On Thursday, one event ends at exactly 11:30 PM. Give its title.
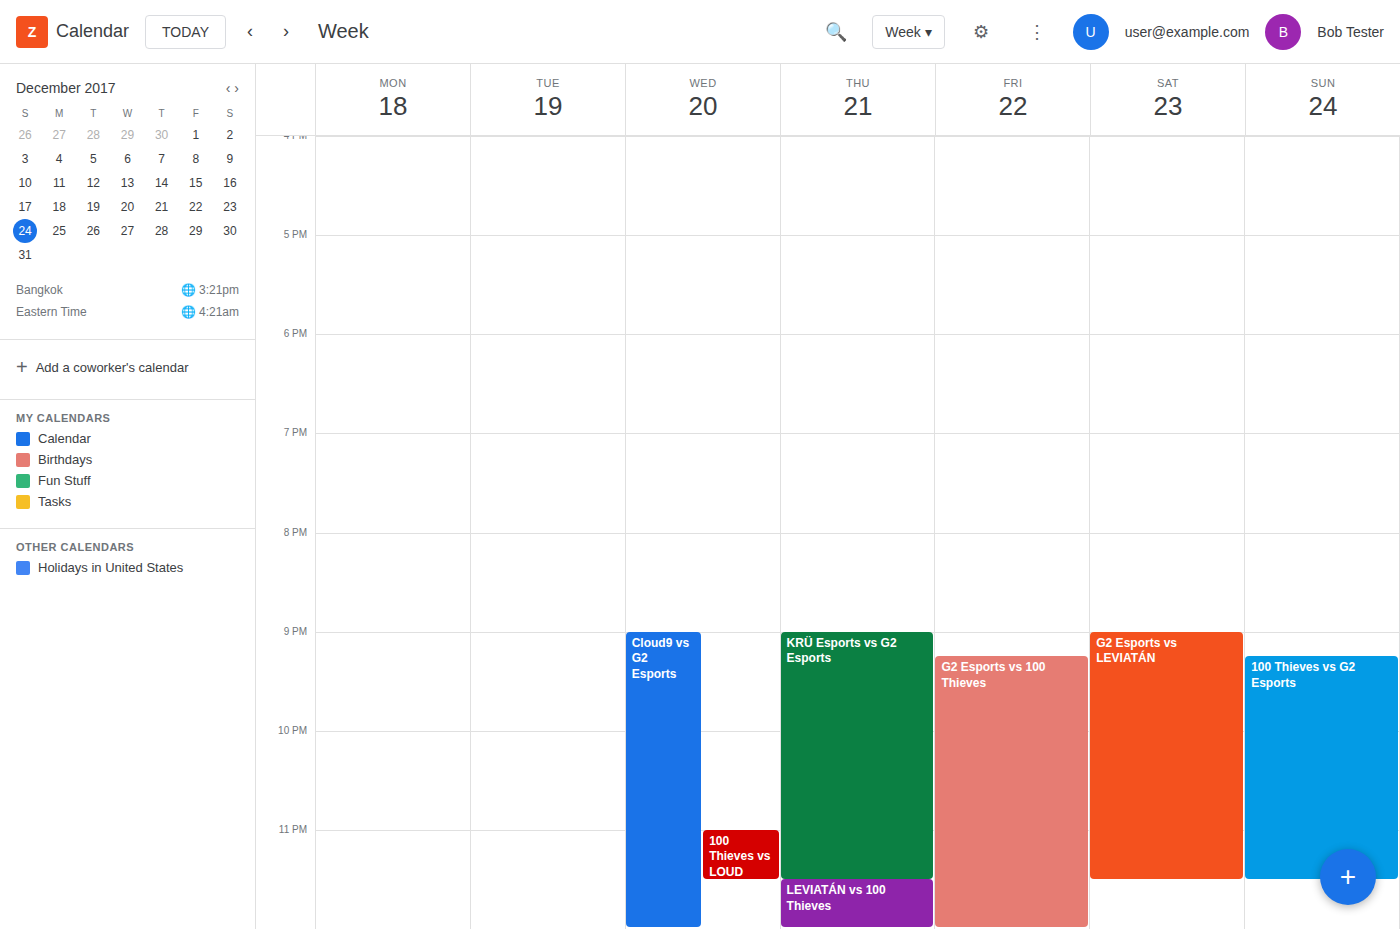
"KRÜ Esports vs G2 Esports"